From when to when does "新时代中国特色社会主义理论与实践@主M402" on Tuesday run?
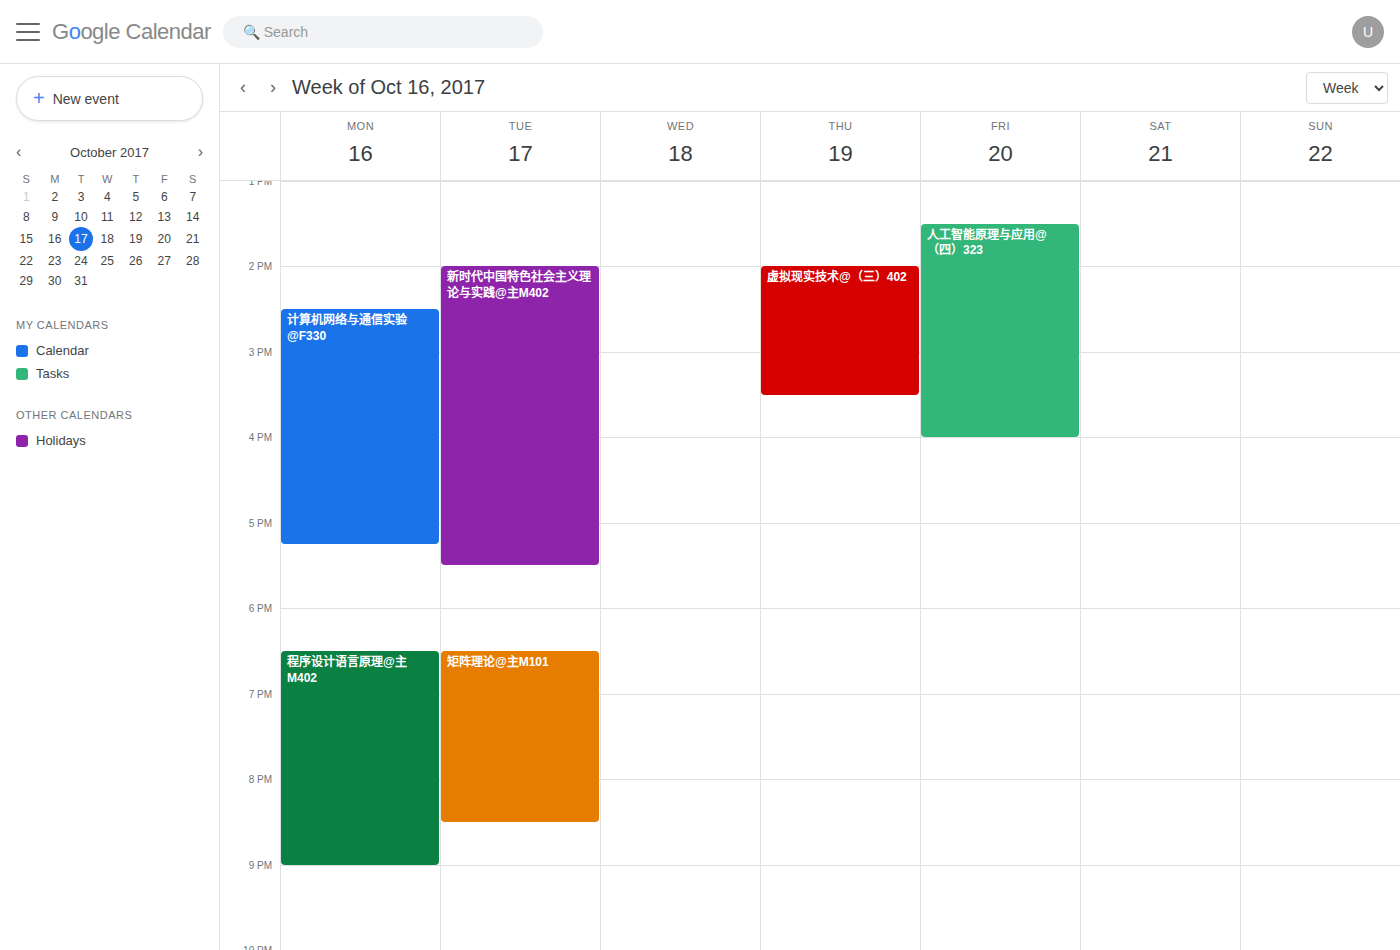
2:00 PM to 5:30 PM